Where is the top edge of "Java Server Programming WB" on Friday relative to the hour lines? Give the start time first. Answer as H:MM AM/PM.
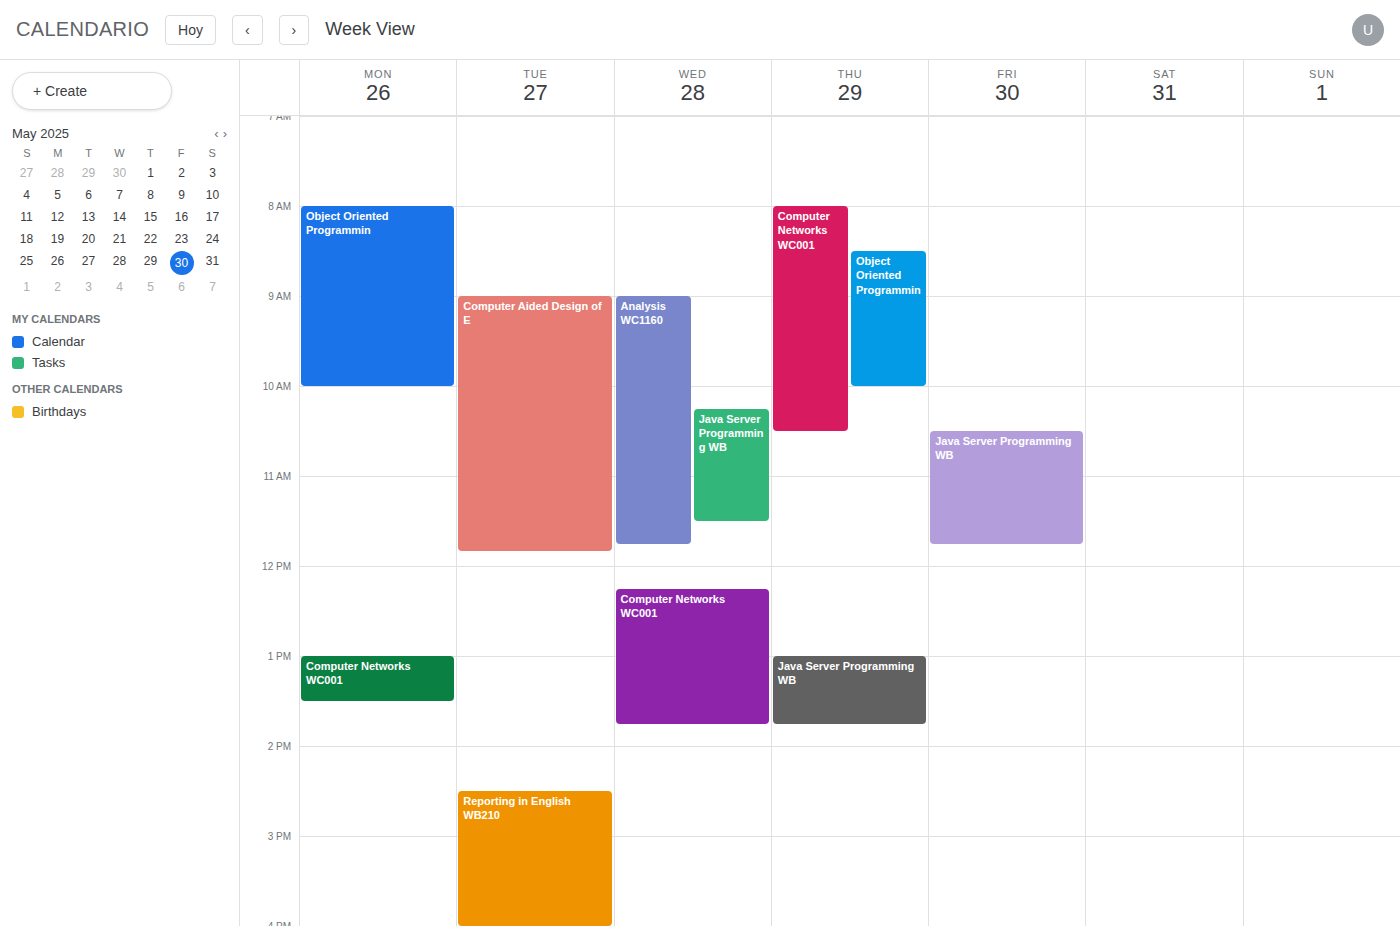
10:30 AM -- halfway between the 10 AM and 11 AM lines.